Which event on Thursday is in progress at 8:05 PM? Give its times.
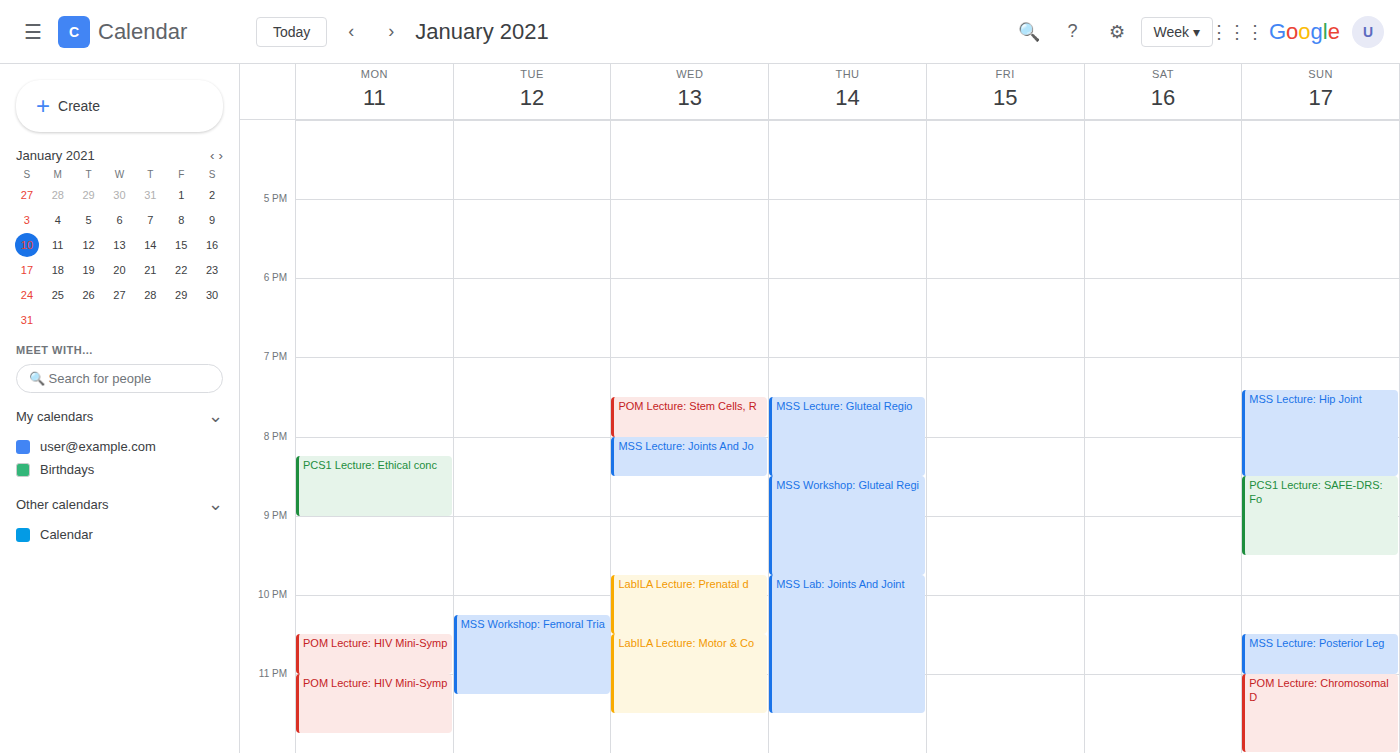
"MSS Lecture: Gluteal Regio", 7:30 PM to 8:30 PM